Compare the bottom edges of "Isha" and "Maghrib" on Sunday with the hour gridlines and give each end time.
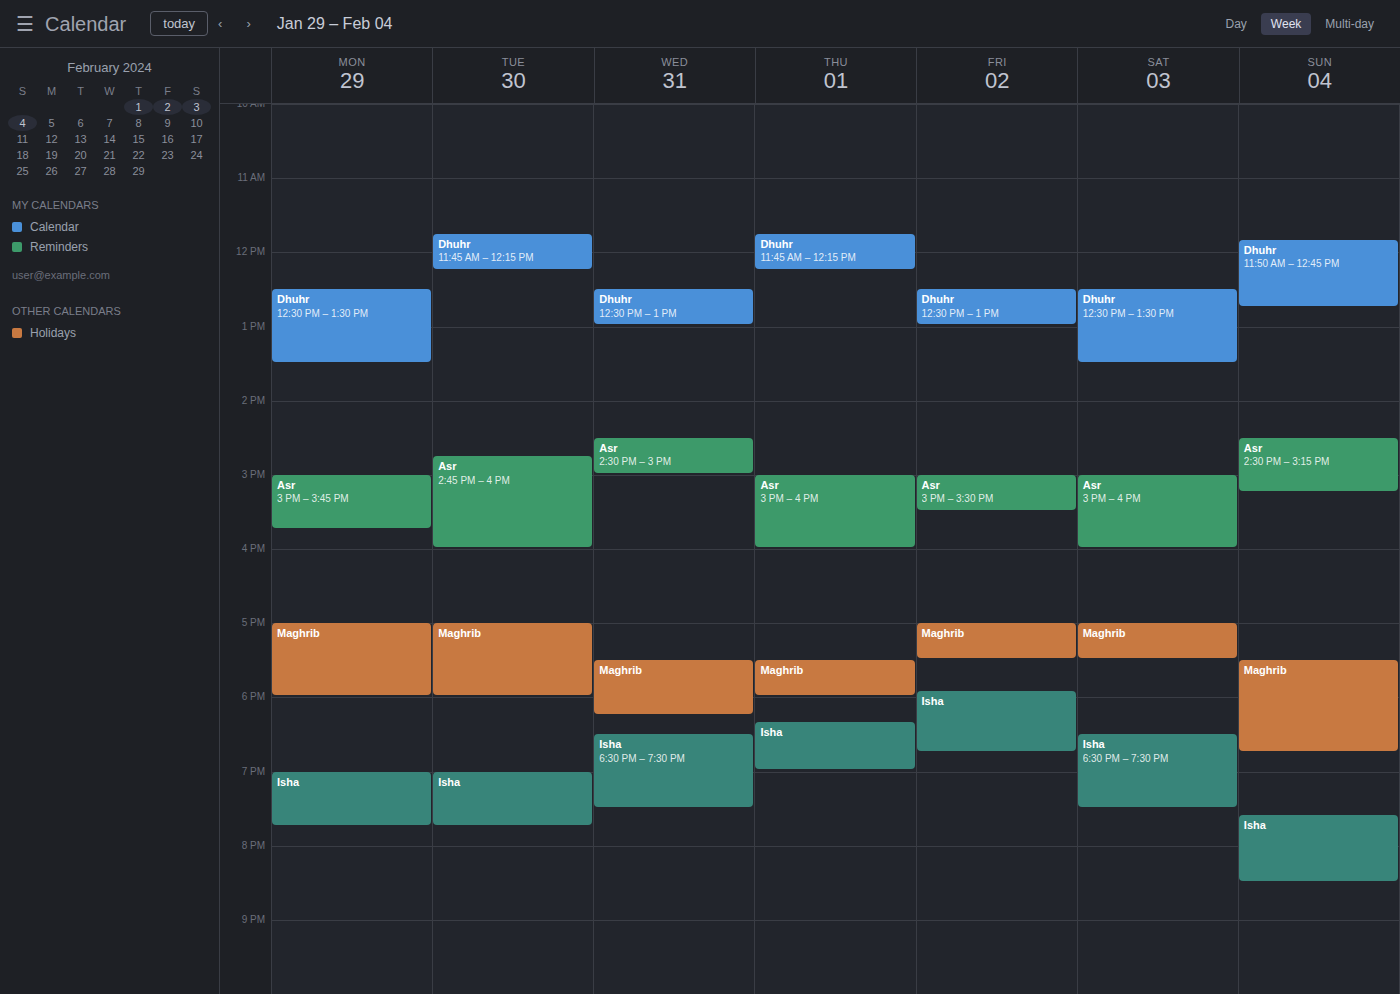
"Isha": 20:30, halfway between the 20:00 and 21:00 lines. "Maghrib": 18:45, neither: three quarters of the way from the 18:00 line to the 19:00 line.